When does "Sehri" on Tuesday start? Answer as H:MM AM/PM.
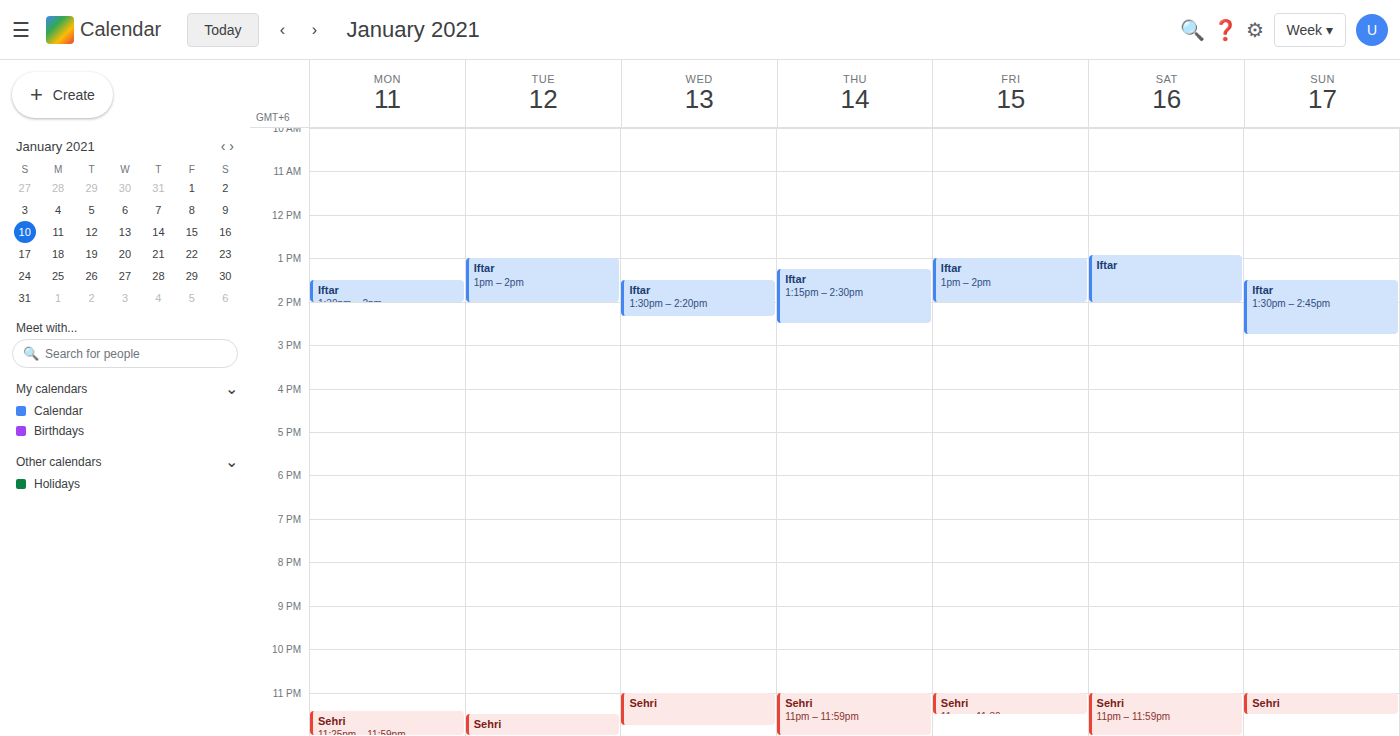
11:30 PM